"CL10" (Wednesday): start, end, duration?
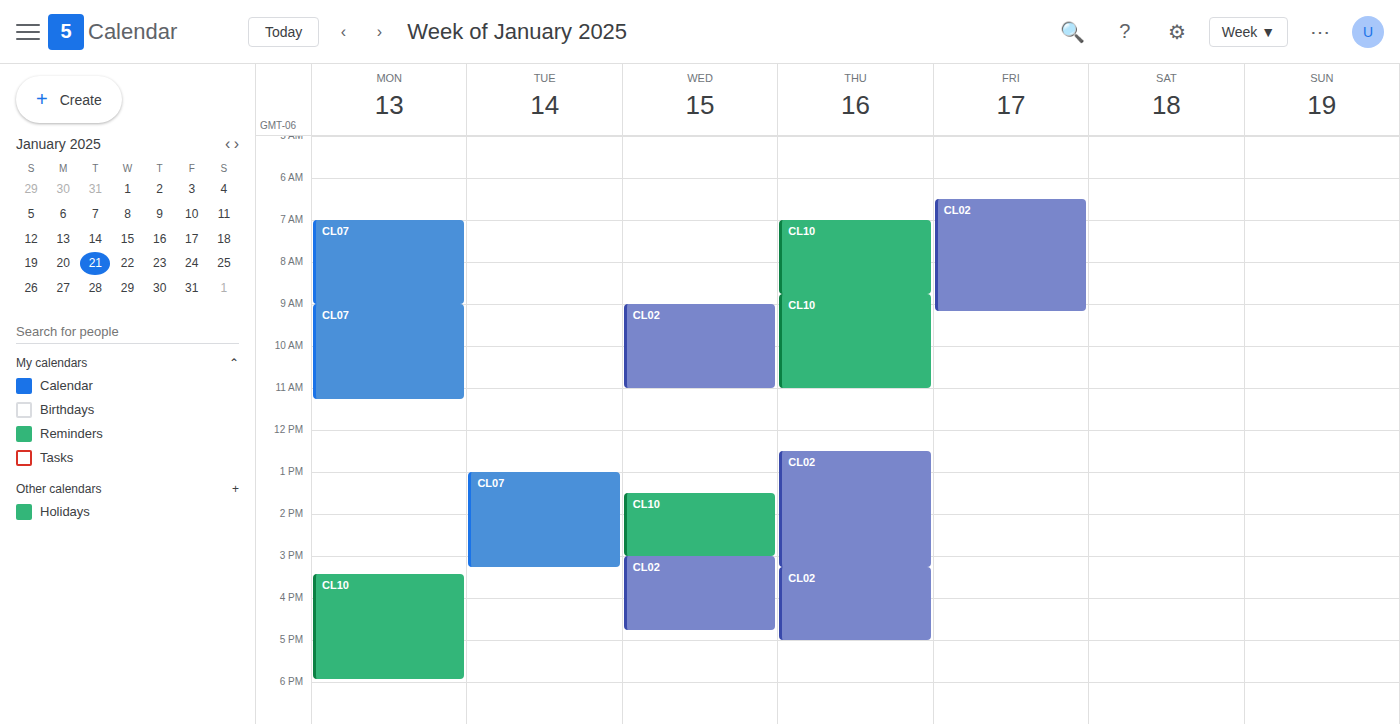
13:30 to 15:00, 1 hour 30 minutes